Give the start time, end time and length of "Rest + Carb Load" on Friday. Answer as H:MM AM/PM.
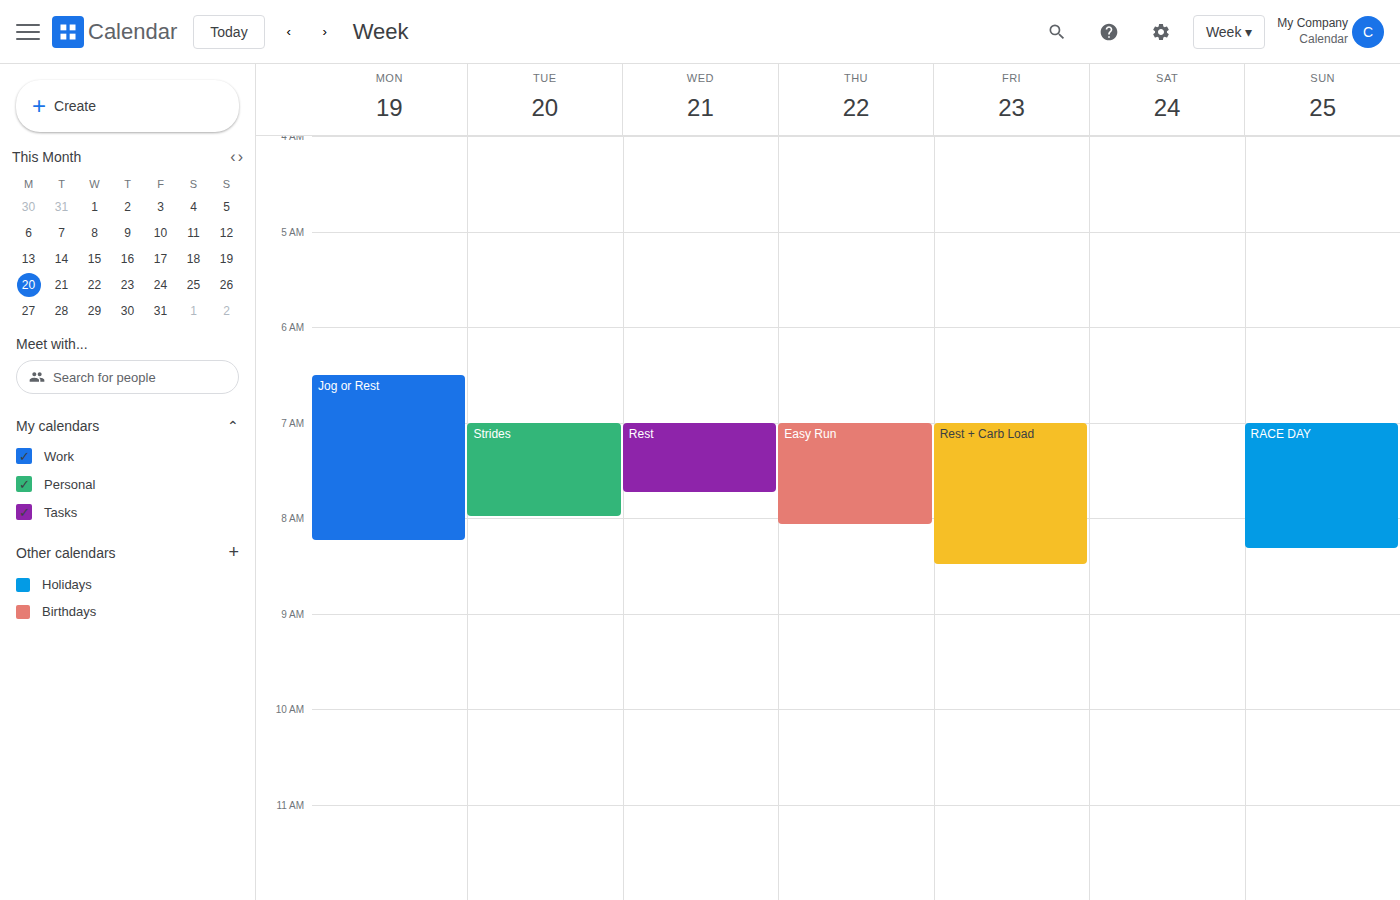
7:00 AM to 8:30 AM, 1 hour 30 minutes